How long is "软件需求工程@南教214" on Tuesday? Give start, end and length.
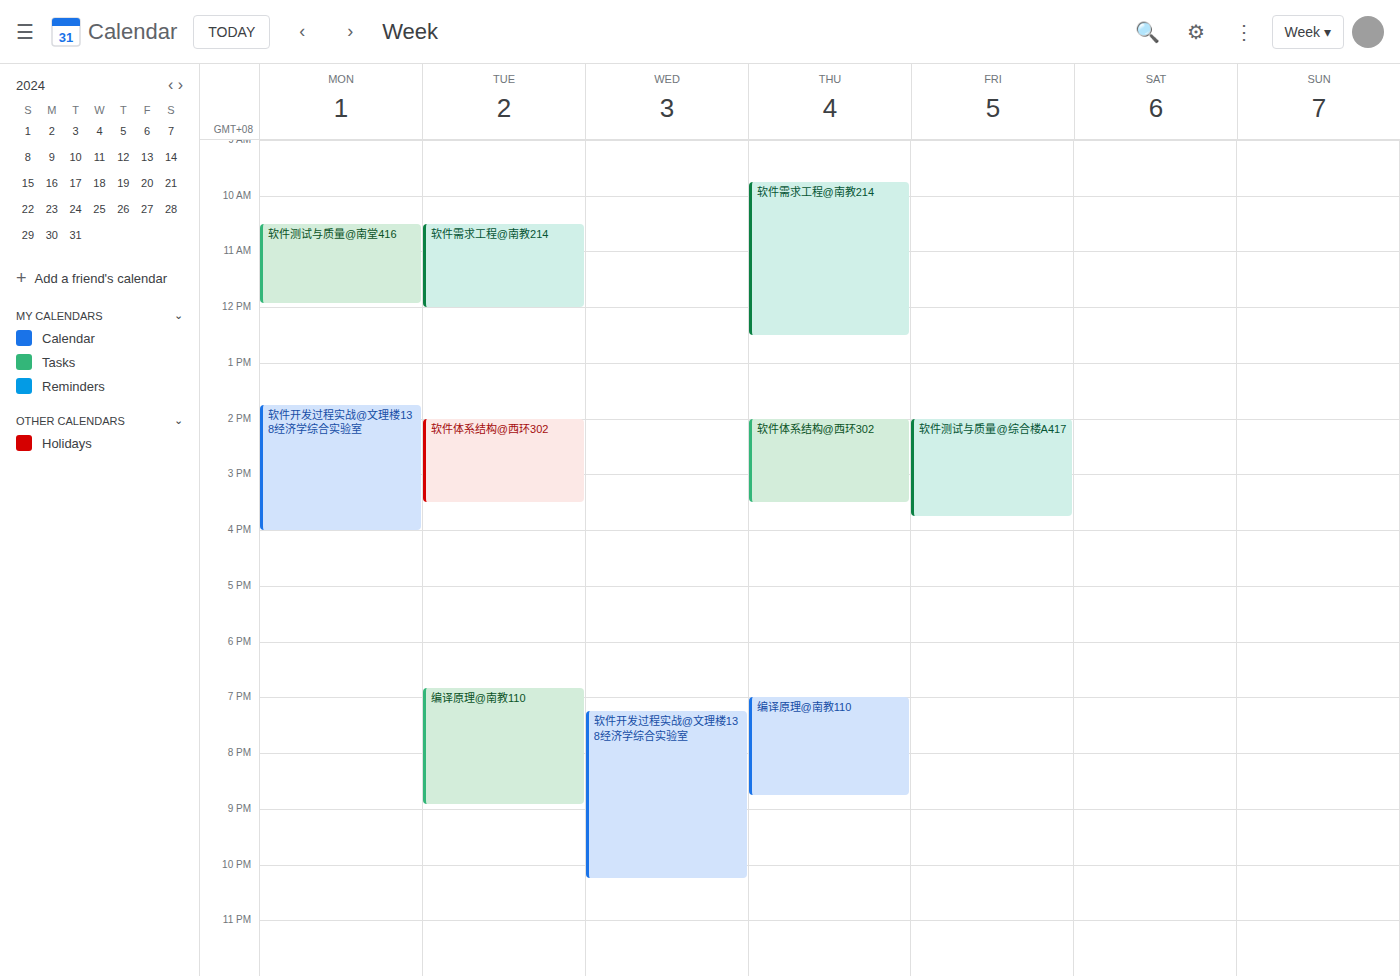
10:30 AM to 12:00 PM, 1 hour 30 minutes